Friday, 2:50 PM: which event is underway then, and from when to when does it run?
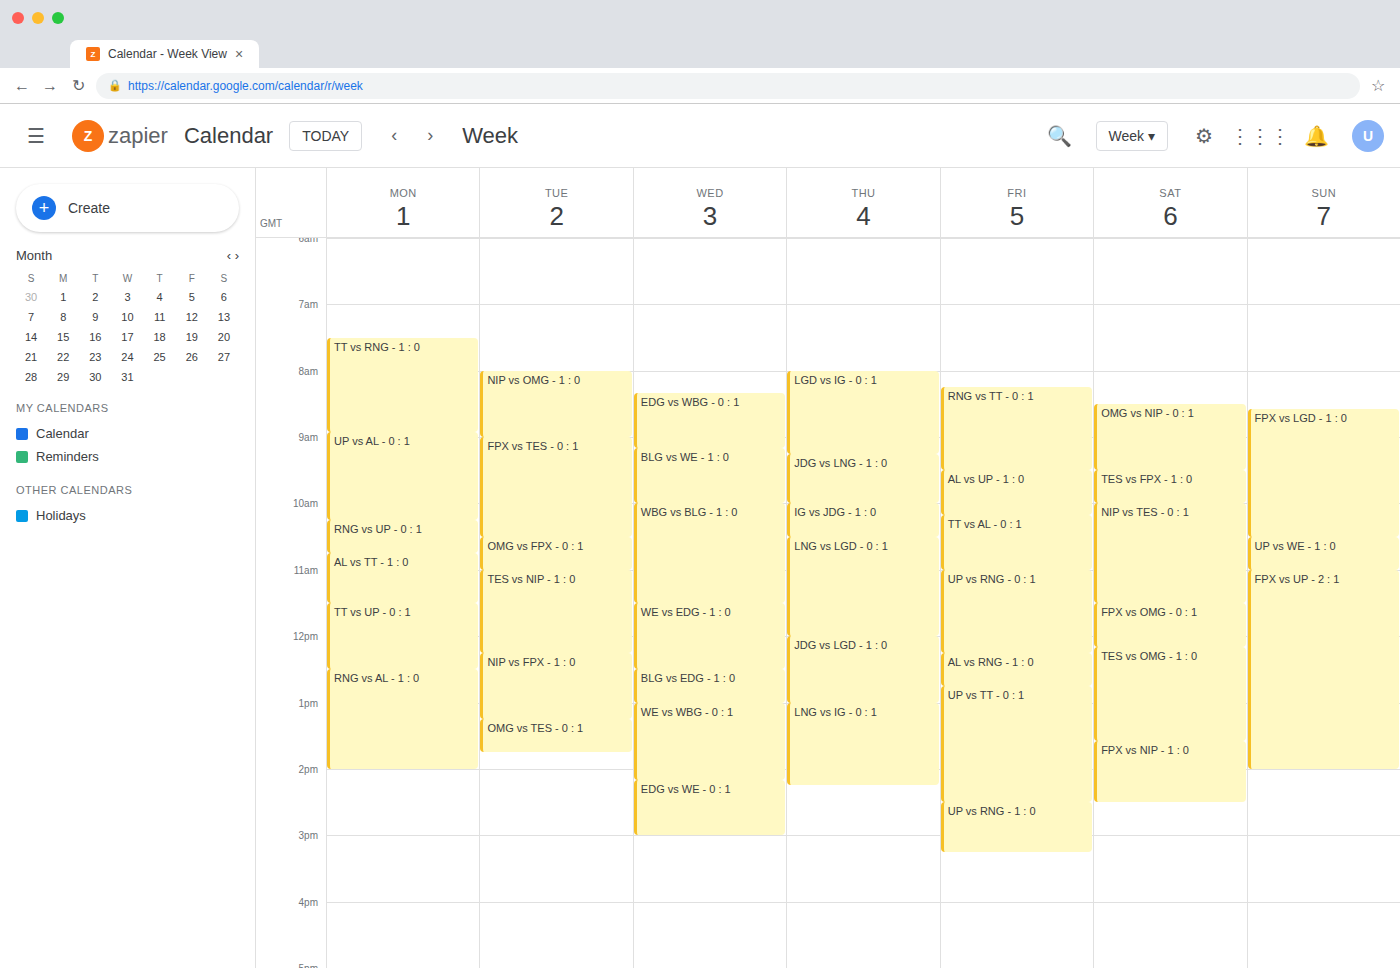
"UP vs RNG - 1 : 0", 2:30 PM to 3:15 PM